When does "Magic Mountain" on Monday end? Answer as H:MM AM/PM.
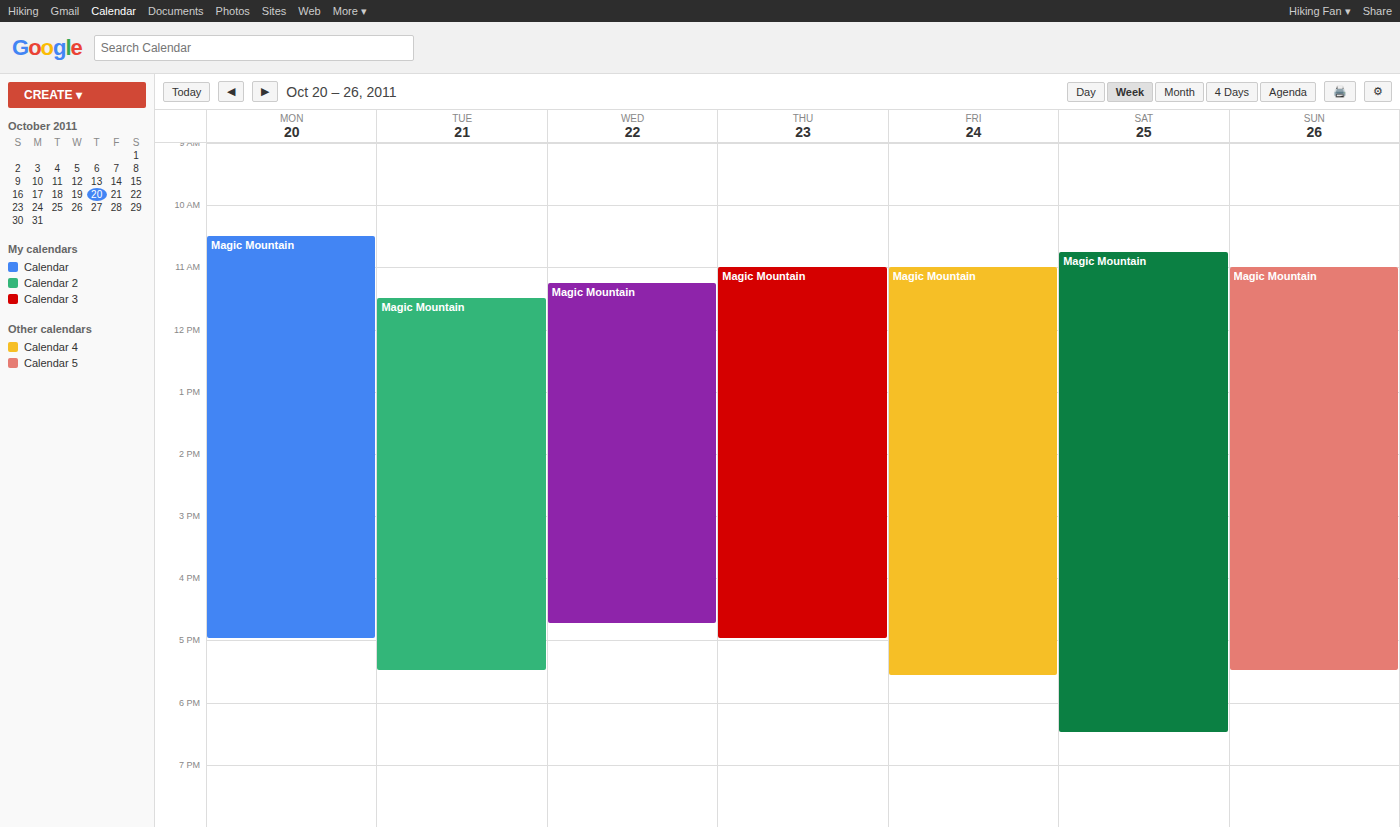
5:00 PM